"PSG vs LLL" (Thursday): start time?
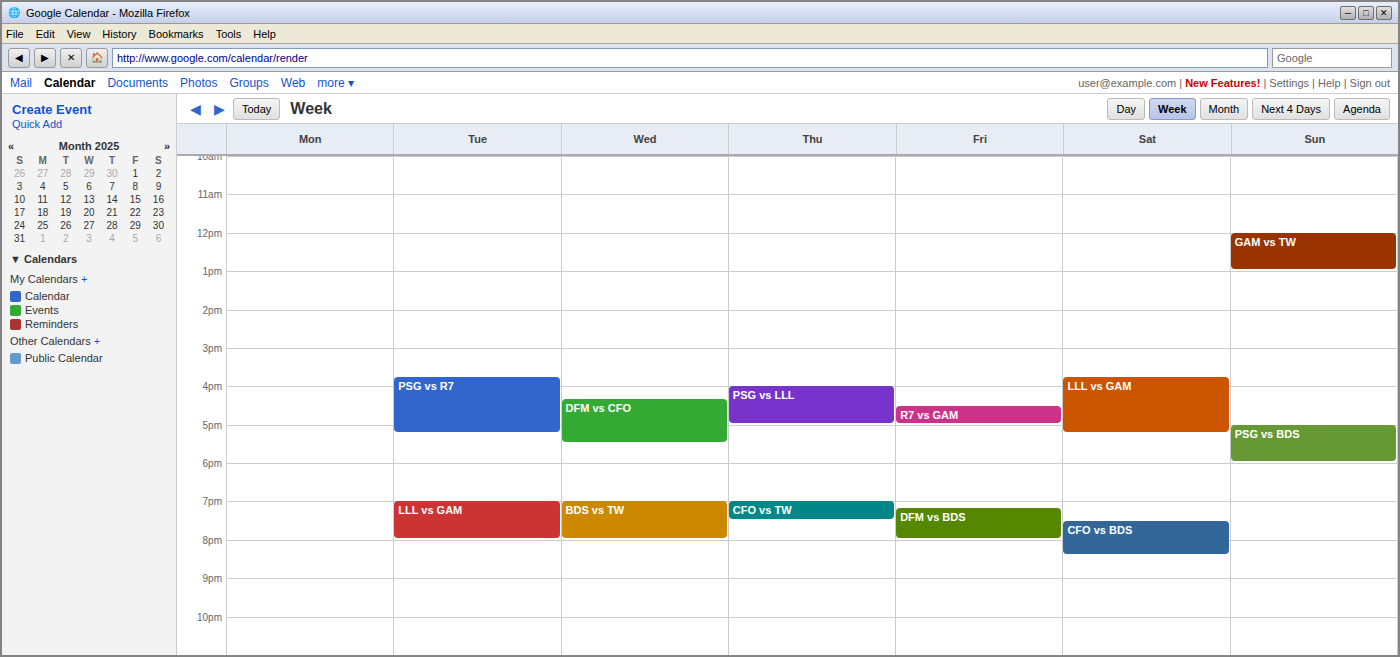
16:00